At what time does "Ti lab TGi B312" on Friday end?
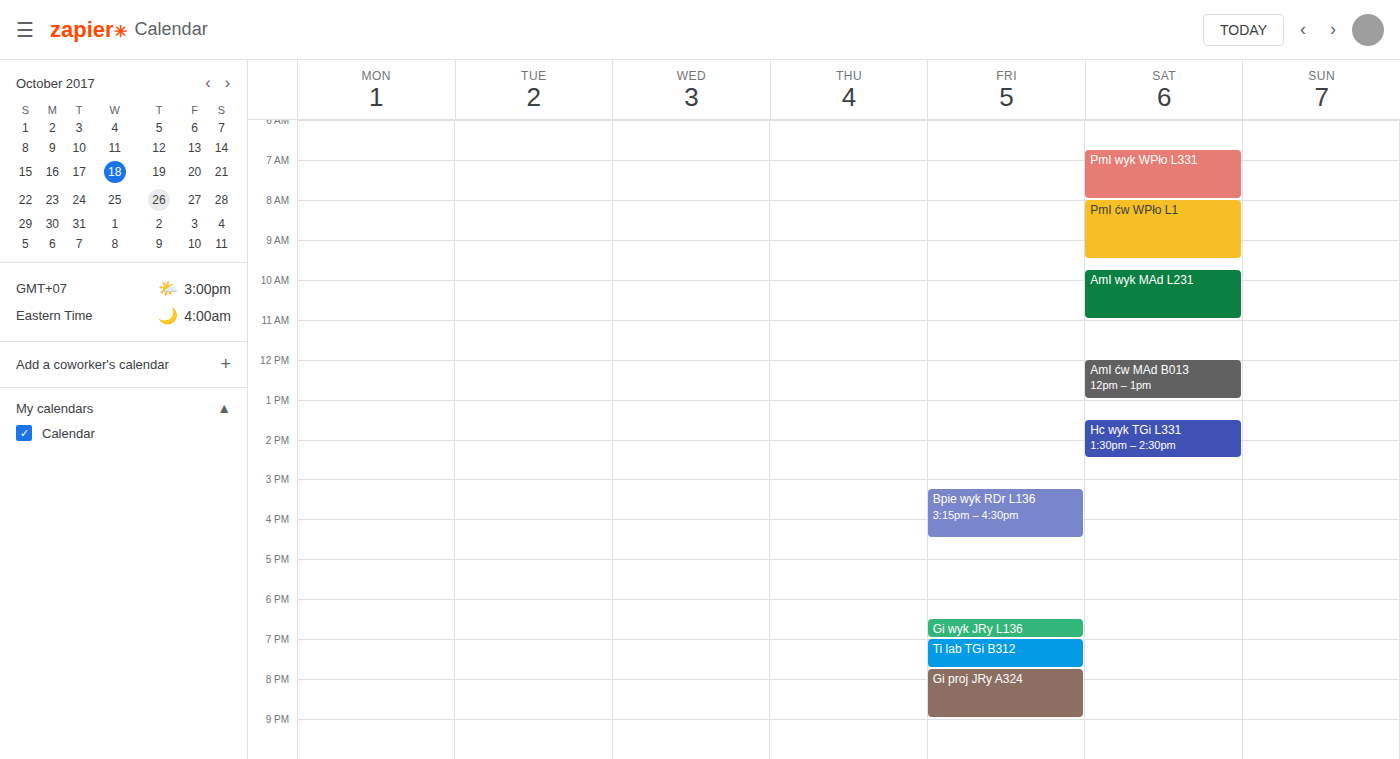
7:45 PM